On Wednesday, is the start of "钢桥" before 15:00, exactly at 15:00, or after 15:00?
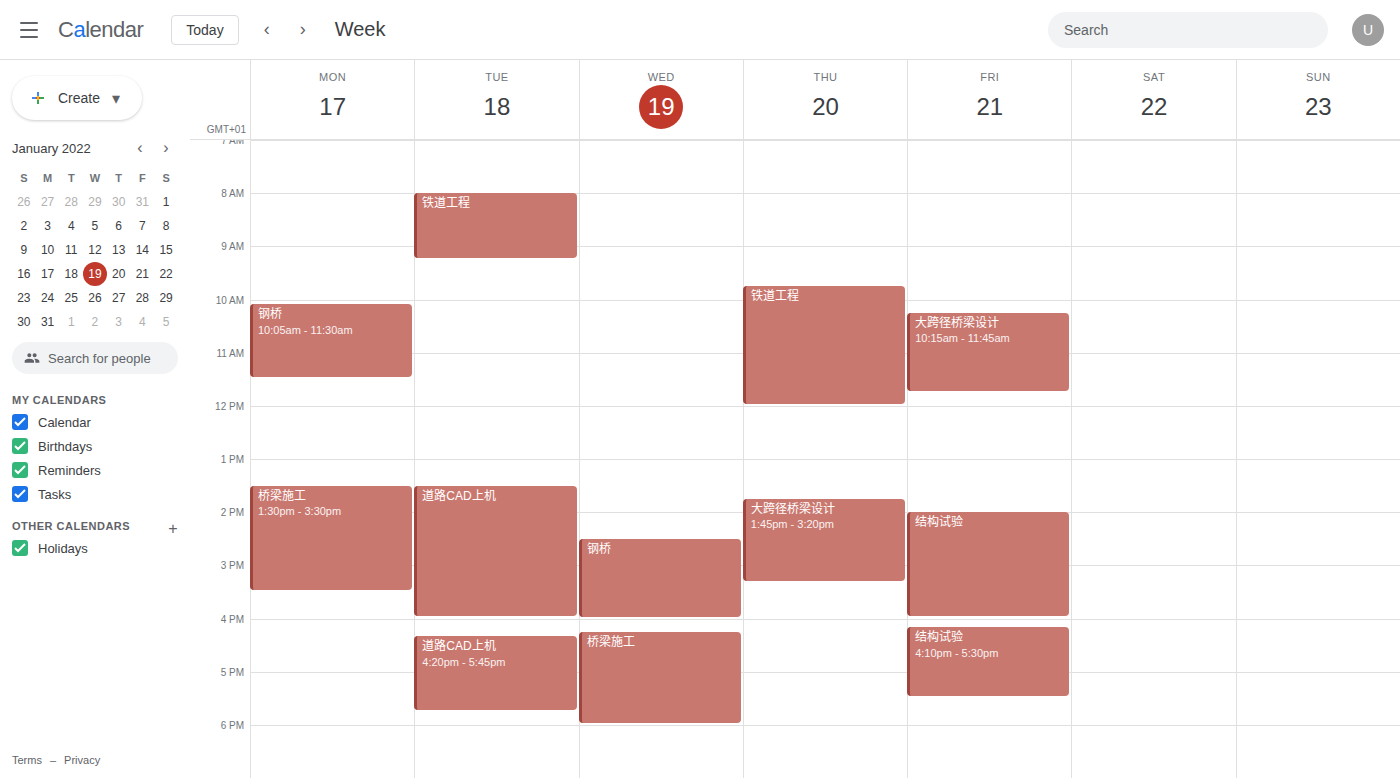
14:30 -- before 15:00, 30 minutes above the 15:00 line.